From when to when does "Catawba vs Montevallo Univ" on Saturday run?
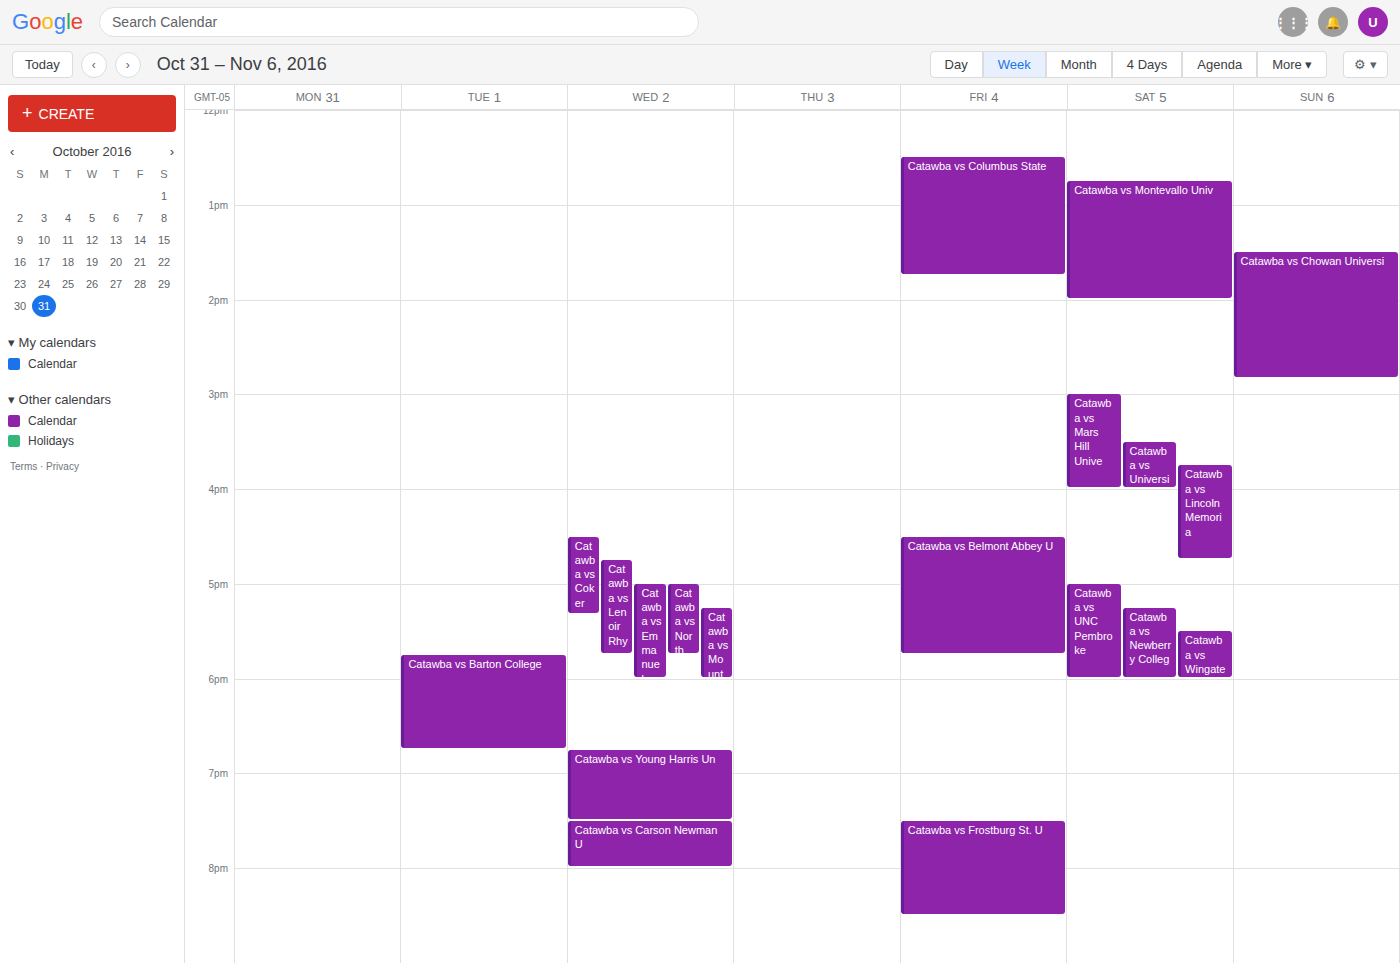
12:45 PM to 2:00 PM